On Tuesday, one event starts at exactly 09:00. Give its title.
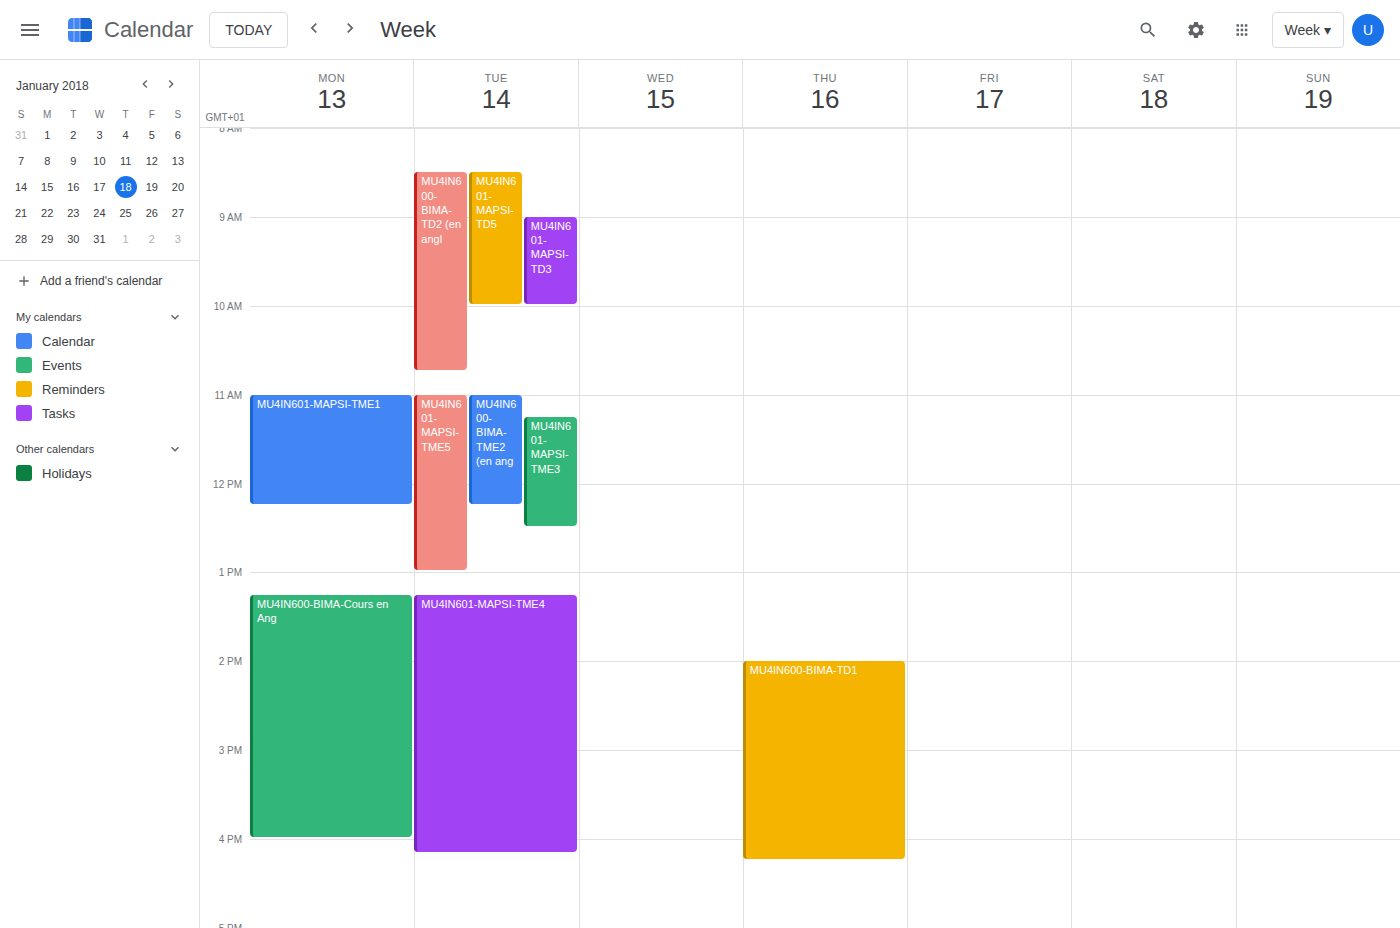
"MU4IN601-MAPSI-TD3"